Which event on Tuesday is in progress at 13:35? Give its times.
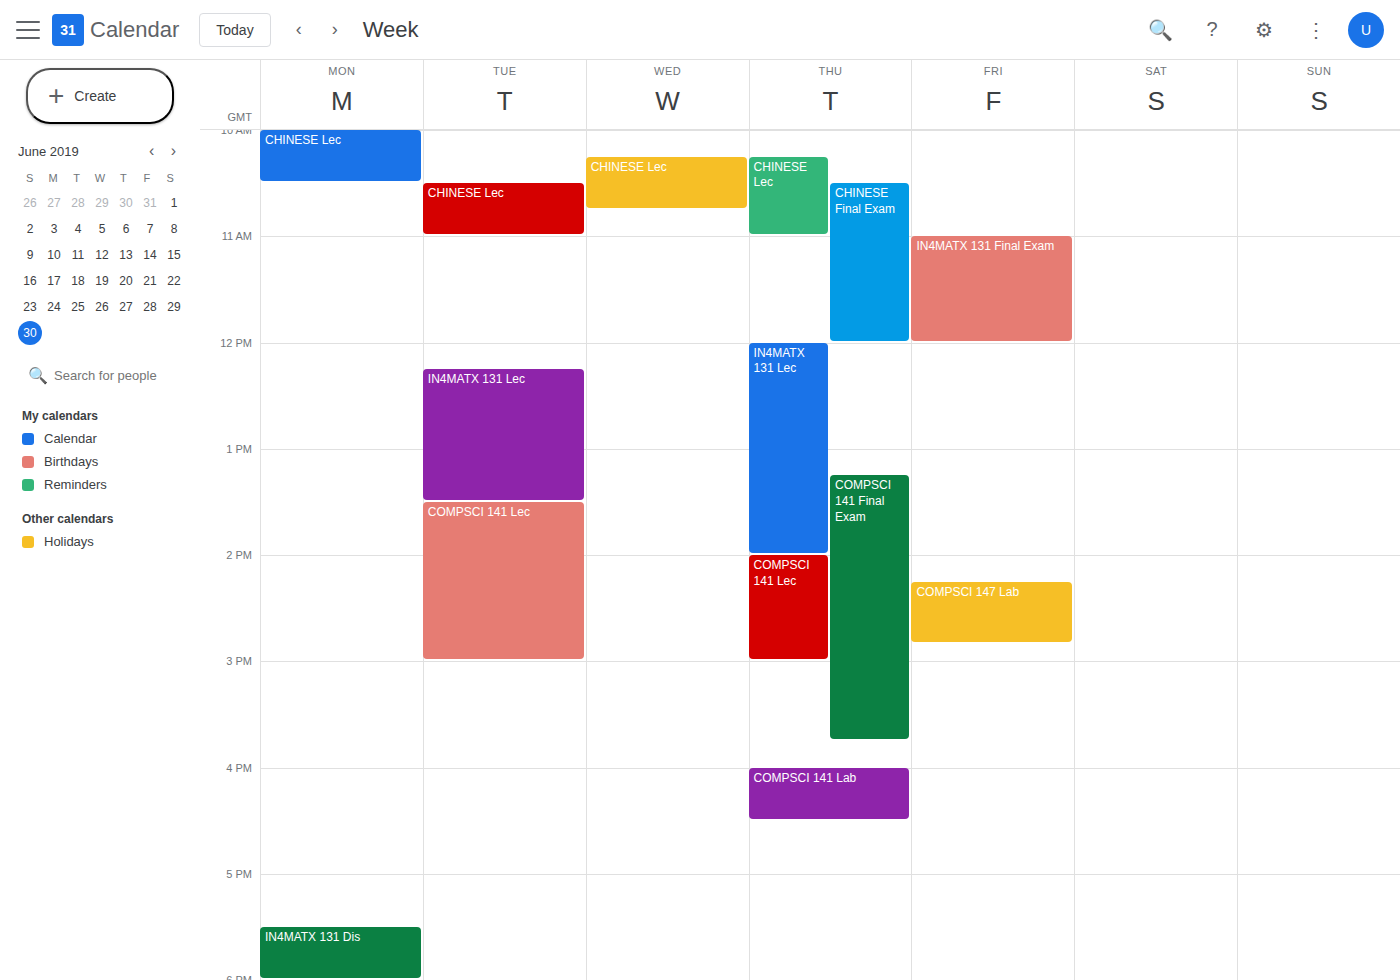
"COMPSCI 141 Lec", 13:30 to 15:00